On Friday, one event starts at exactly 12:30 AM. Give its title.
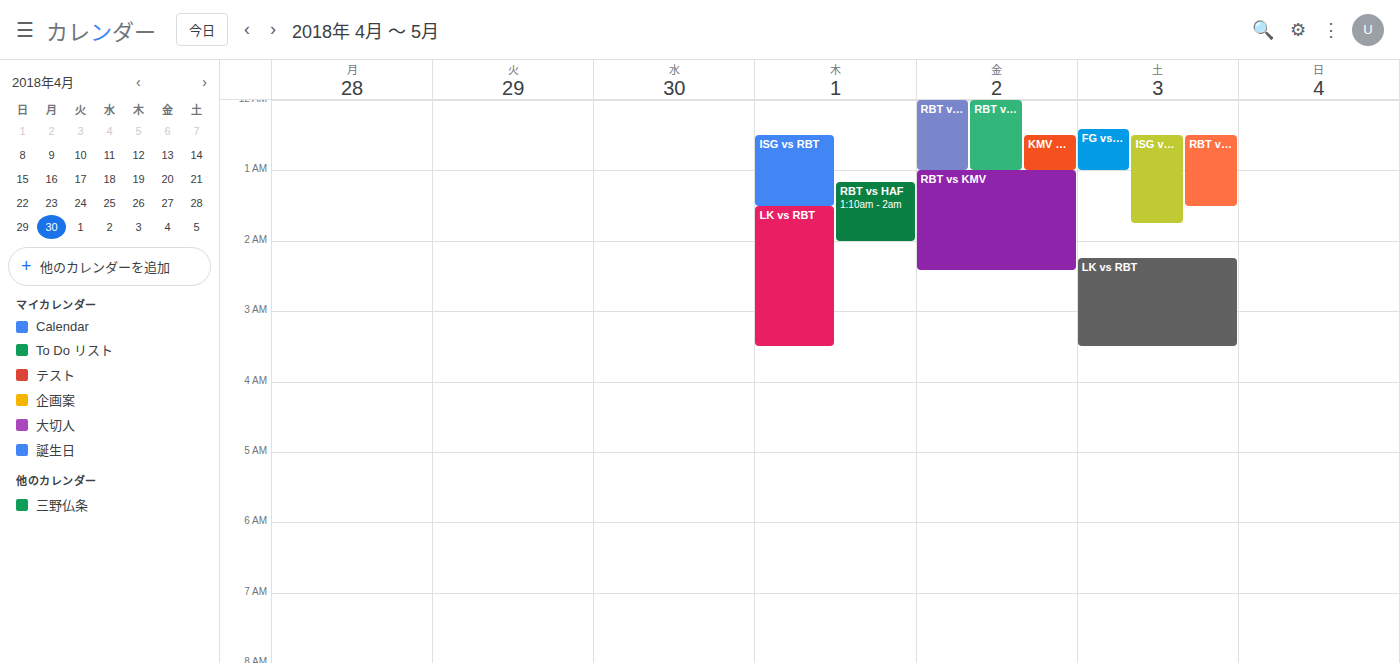
"KMV vs RBT"